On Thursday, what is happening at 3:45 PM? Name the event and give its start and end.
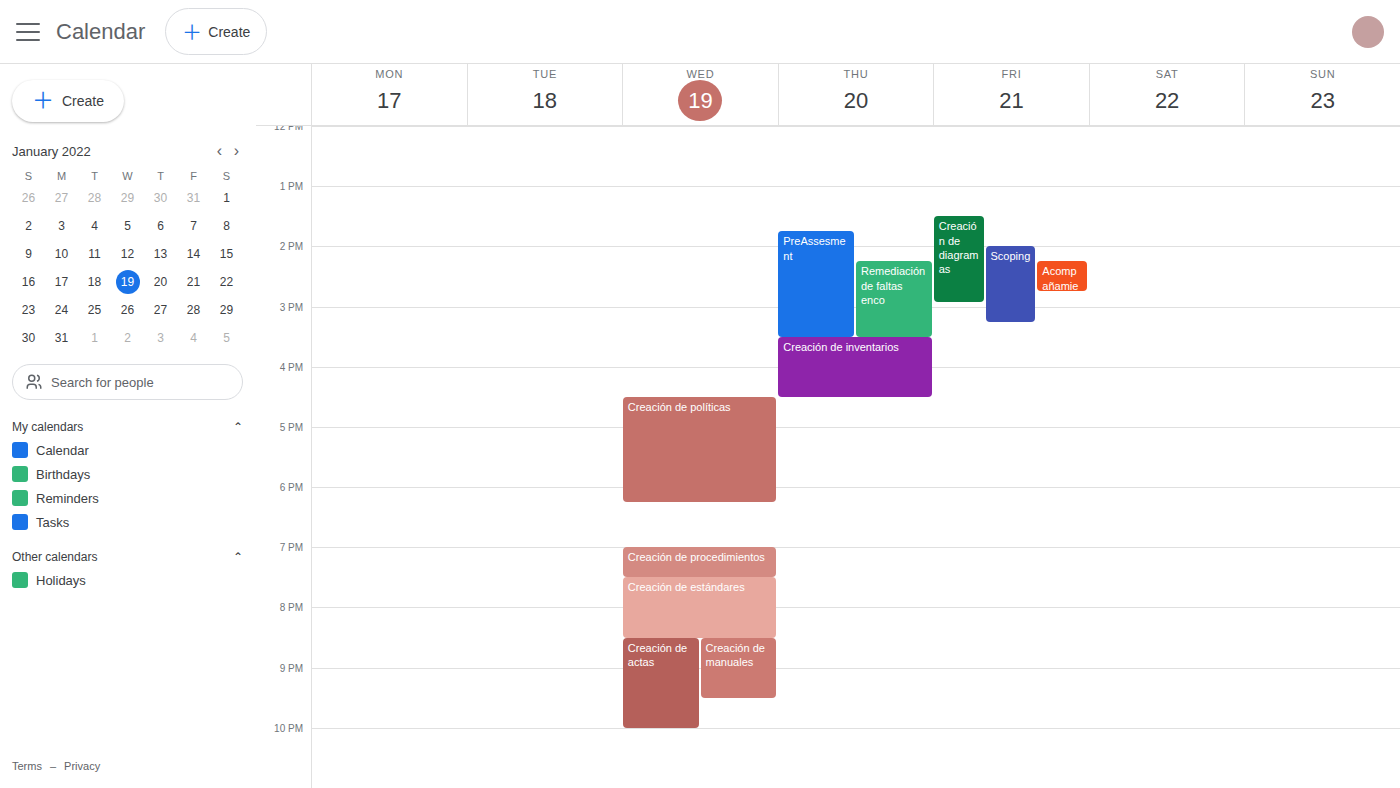
"Creación de inventarios", 3:30 PM to 4:30 PM